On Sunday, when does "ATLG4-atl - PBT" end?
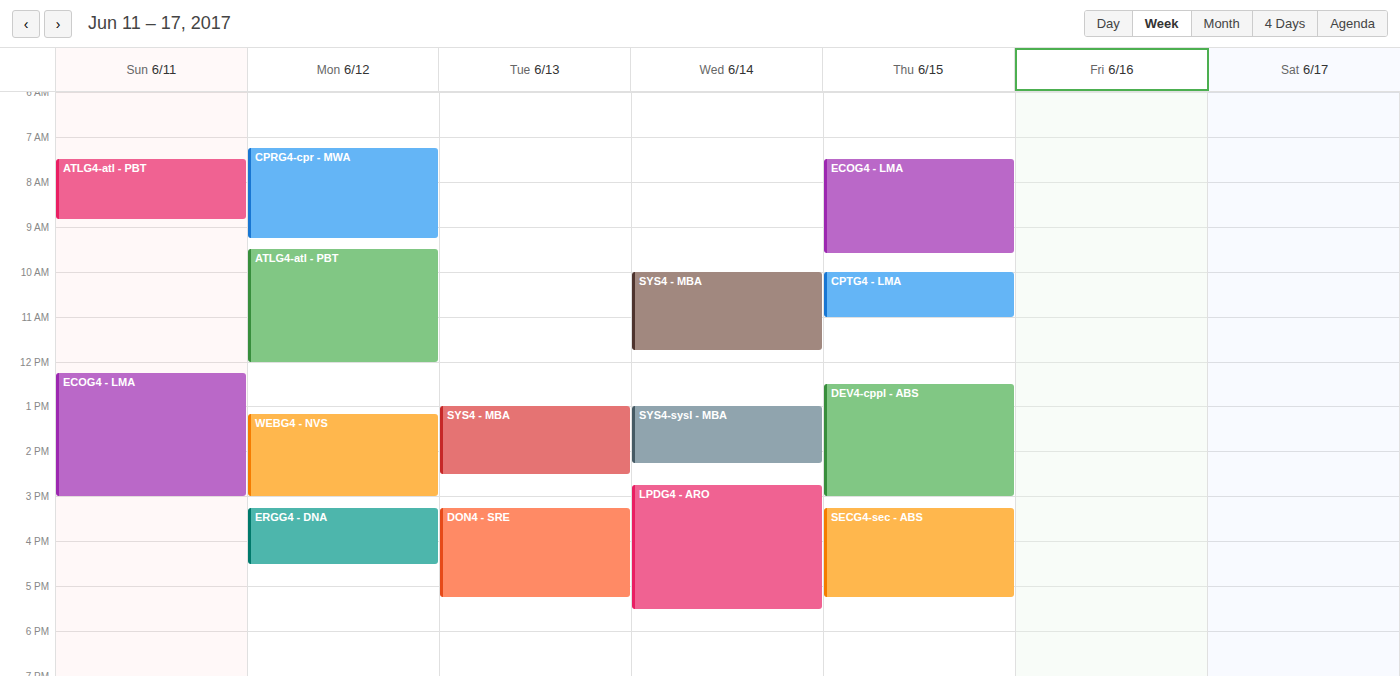
8:50 AM